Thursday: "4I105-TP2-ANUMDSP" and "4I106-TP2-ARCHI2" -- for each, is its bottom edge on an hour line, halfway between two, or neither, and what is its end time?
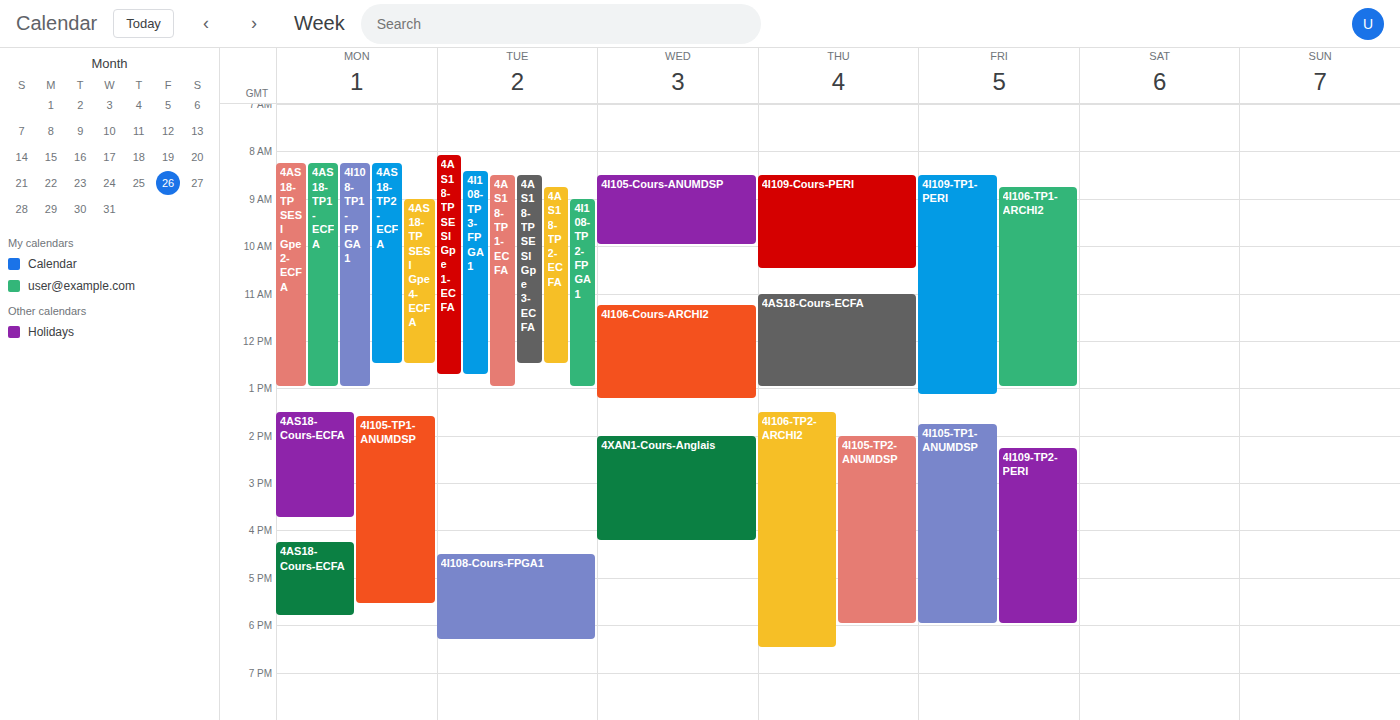
"4I105-TP2-ANUMDSP": 6:00 PM, exactly on the 6 PM line. "4I106-TP2-ARCHI2": 6:30 PM, halfway between the 6 PM and 7 PM lines.